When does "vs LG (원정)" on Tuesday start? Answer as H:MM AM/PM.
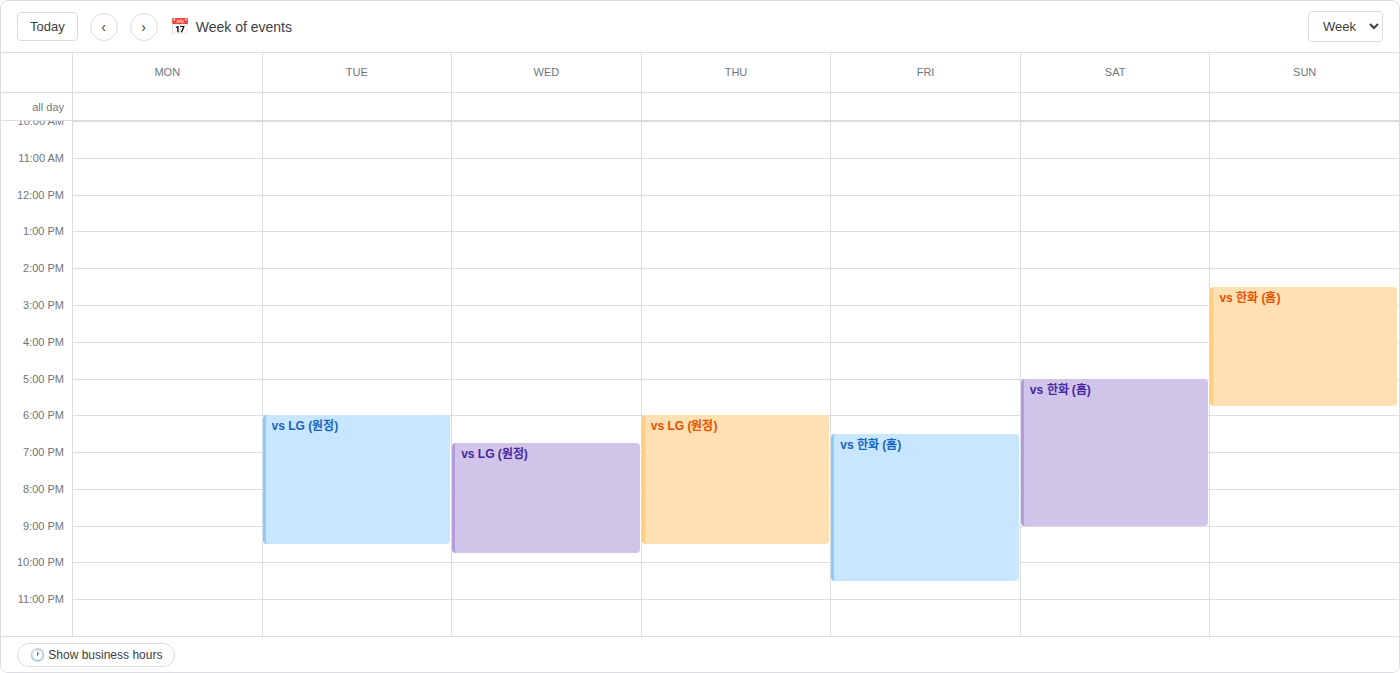
6:00 PM